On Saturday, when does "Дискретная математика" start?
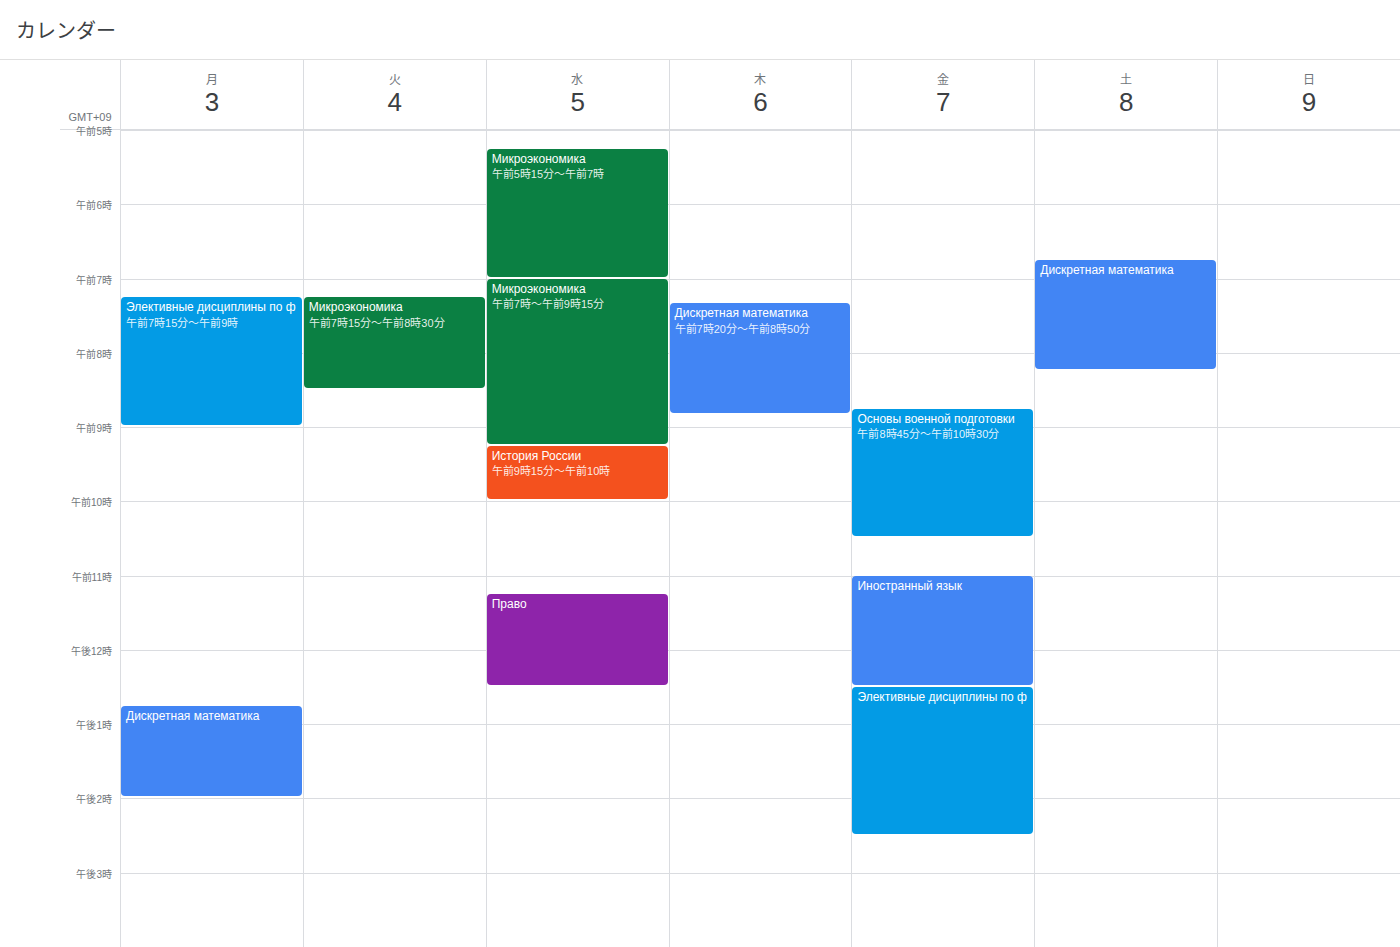
6:45 AM